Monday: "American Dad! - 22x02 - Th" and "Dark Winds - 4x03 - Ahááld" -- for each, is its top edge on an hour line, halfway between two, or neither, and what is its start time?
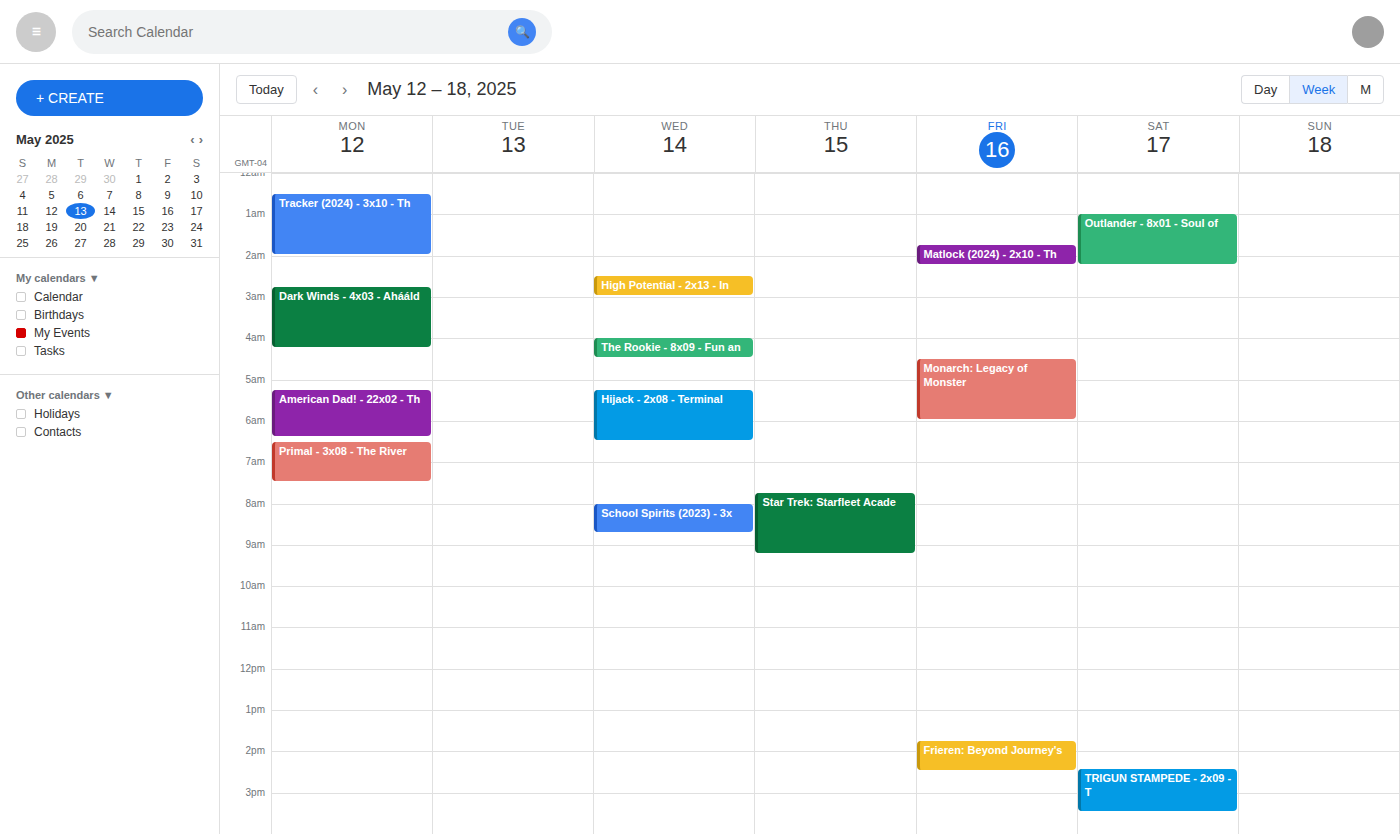
"American Dad! - 22x02 - Th": 05:15, neither: a quarter of the way from the 05:00 line to the 06:00 line. "Dark Winds - 4x03 - Ahááld": 02:45, neither: three quarters of the way from the 02:00 line to the 03:00 line.